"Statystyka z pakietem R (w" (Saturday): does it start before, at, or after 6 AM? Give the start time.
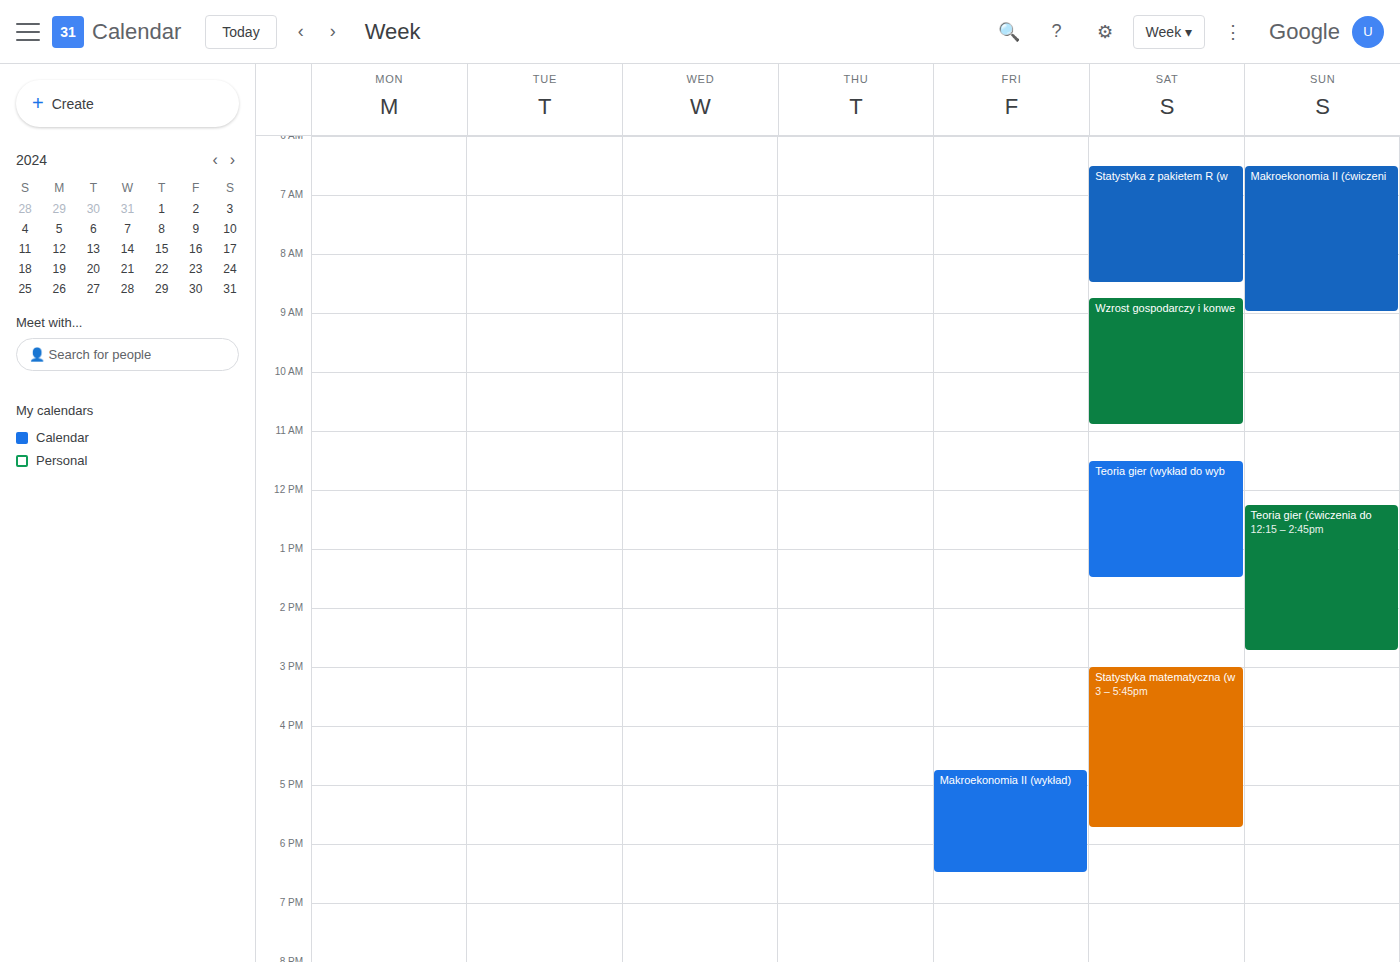
6:30 AM -- after 6 AM, 30 minutes below the 6 AM line.